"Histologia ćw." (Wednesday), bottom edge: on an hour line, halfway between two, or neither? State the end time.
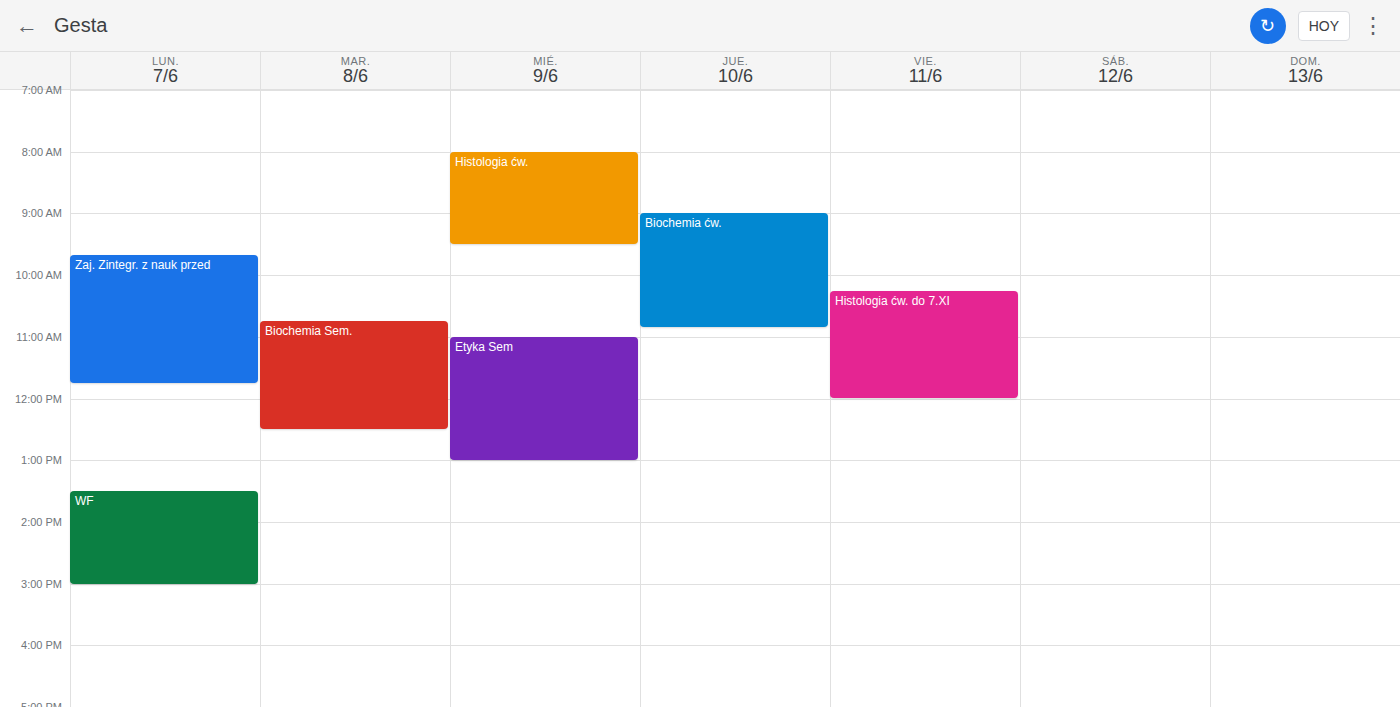
09:30 -- halfway between the 09:00 and 10:00 lines.